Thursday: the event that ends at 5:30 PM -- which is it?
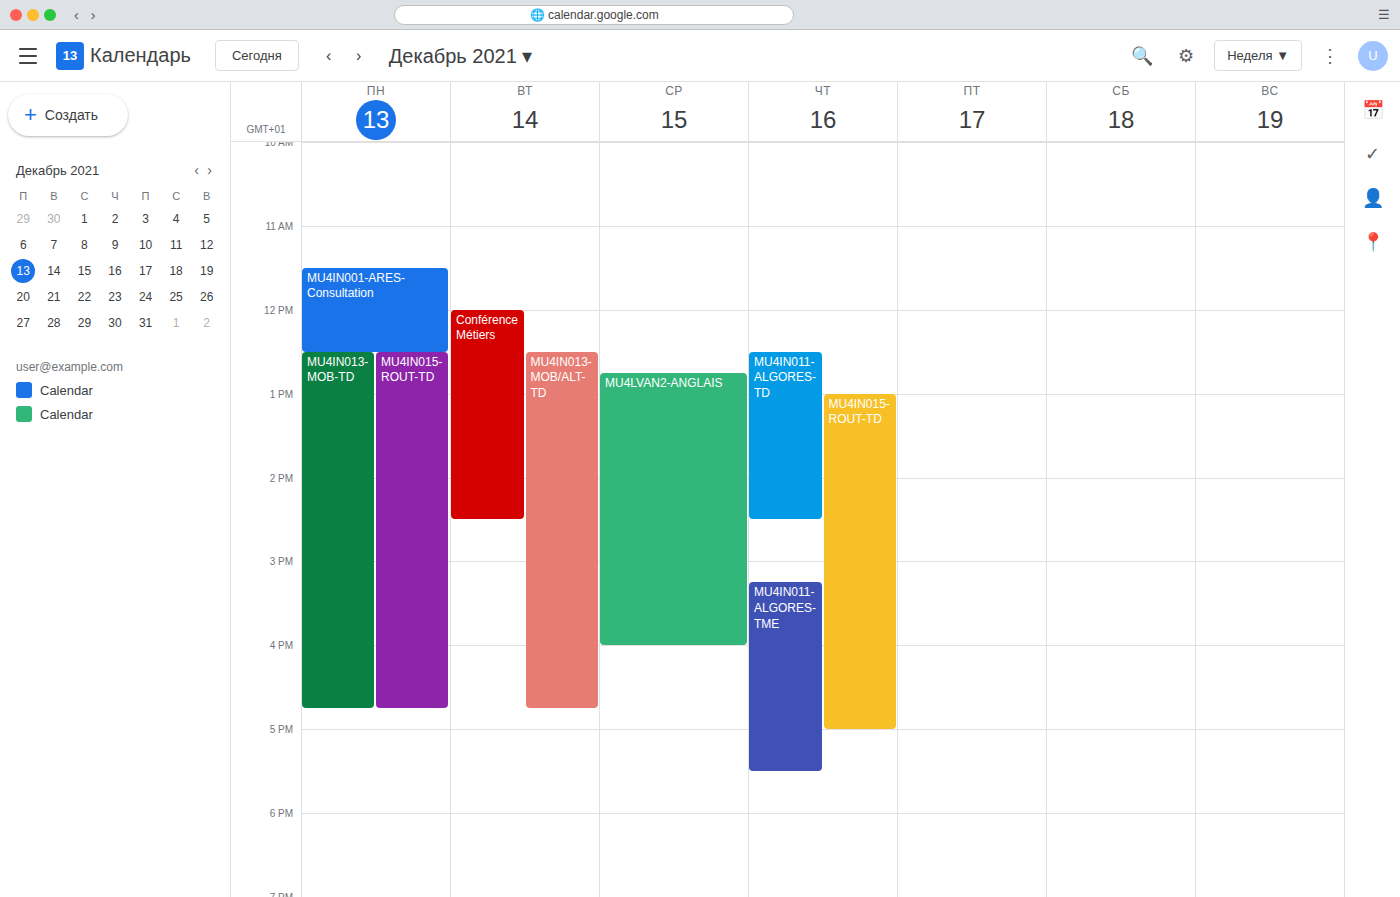
"MU4IN011-ALGORES-TME"